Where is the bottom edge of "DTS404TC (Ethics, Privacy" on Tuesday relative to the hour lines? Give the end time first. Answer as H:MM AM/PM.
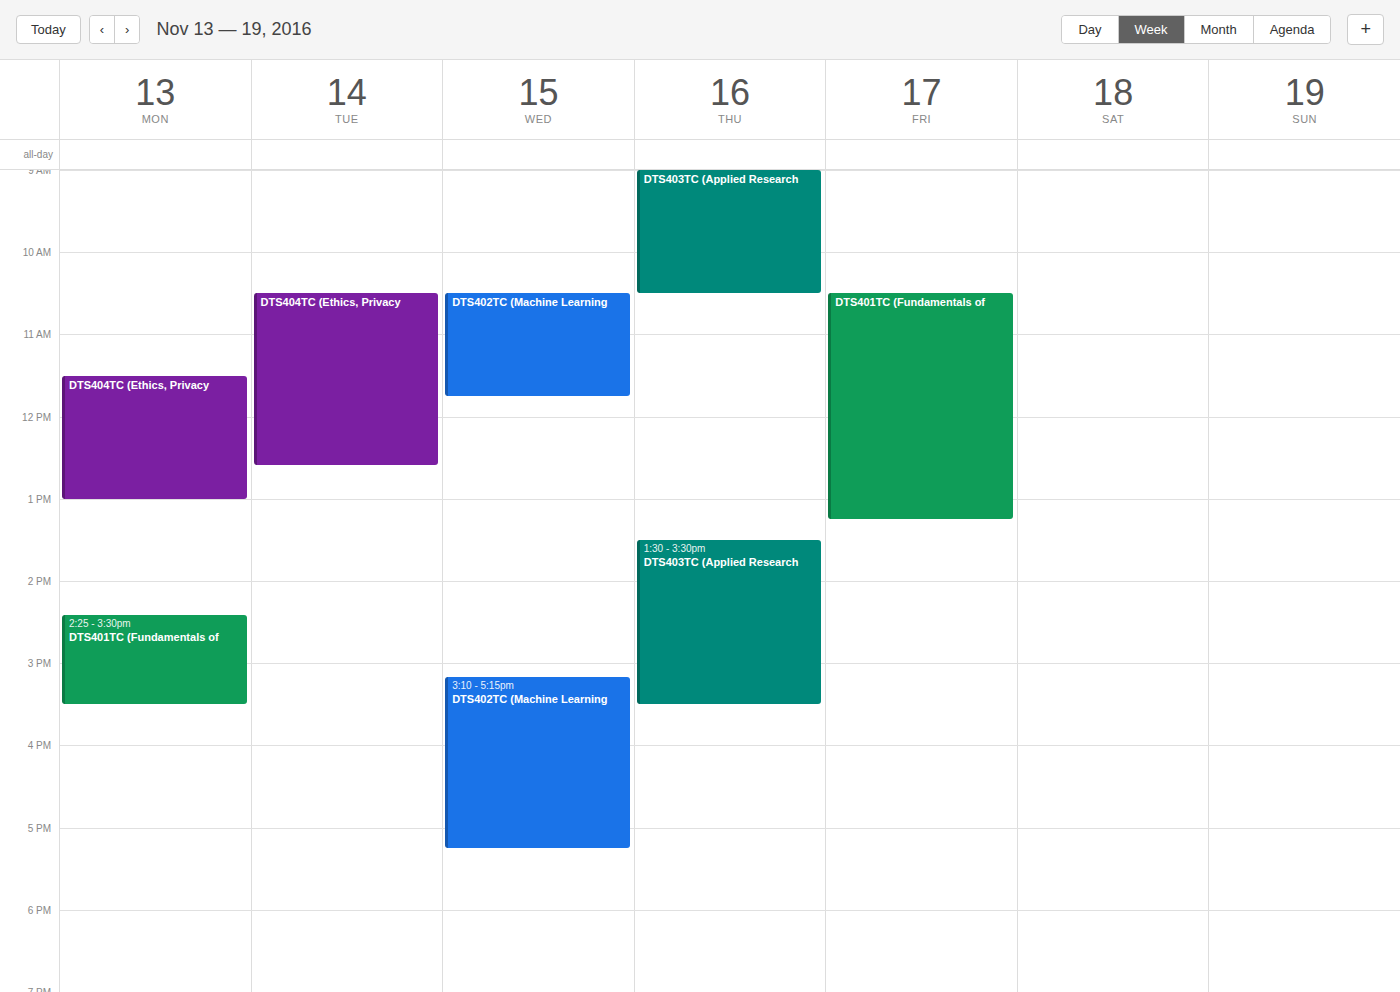
12:35 PM -- neither: 35 minutes below the 12 PM line and 25 minutes above the 1 PM line.